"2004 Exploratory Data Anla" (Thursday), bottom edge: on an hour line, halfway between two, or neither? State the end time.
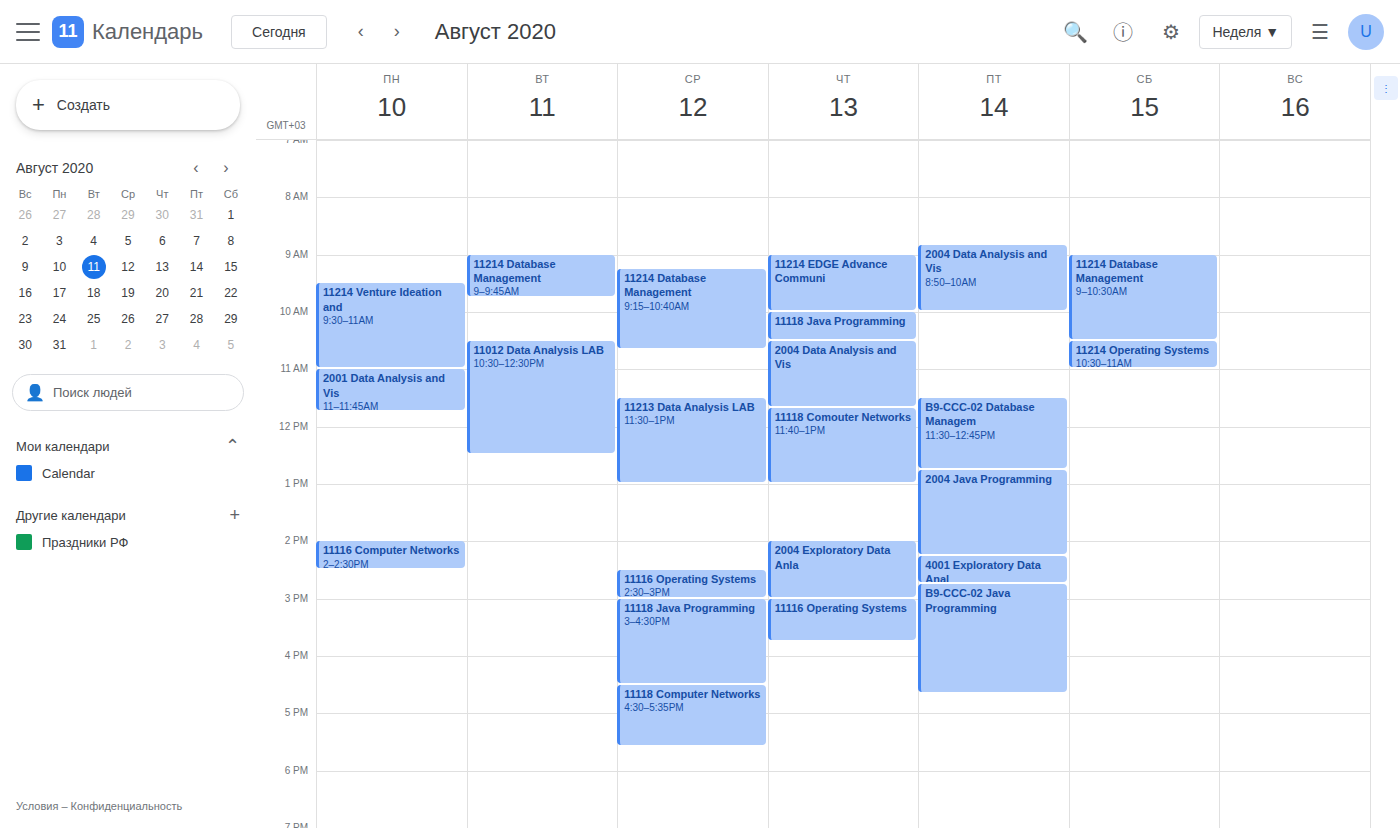
15:00 -- exactly on the 15:00 line.